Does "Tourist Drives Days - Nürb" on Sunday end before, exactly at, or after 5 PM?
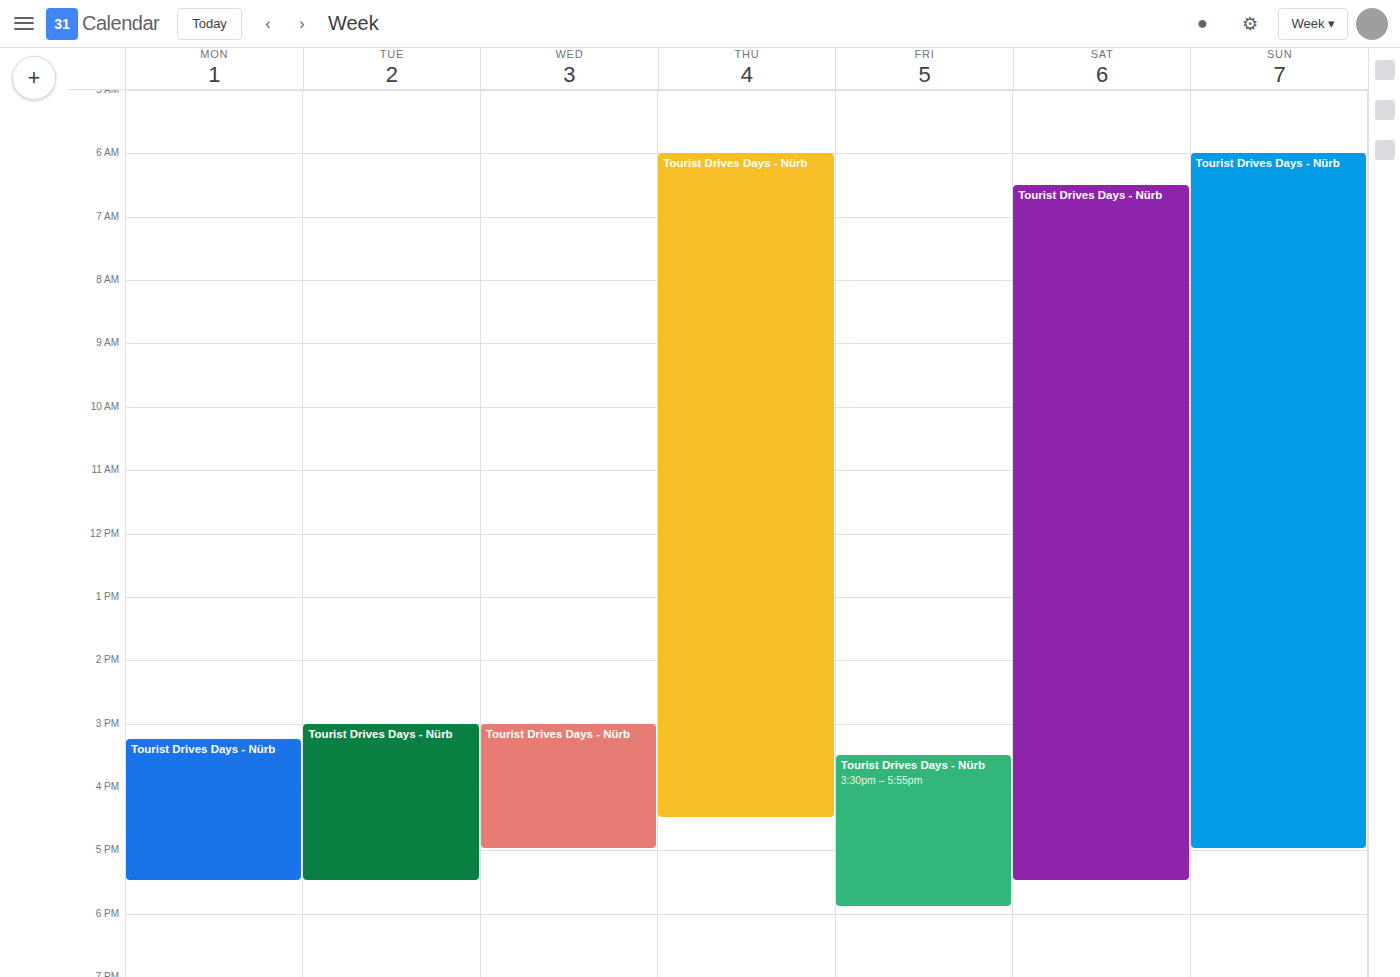
5:00 PM -- exactly at 5 PM, on the 5 PM line.